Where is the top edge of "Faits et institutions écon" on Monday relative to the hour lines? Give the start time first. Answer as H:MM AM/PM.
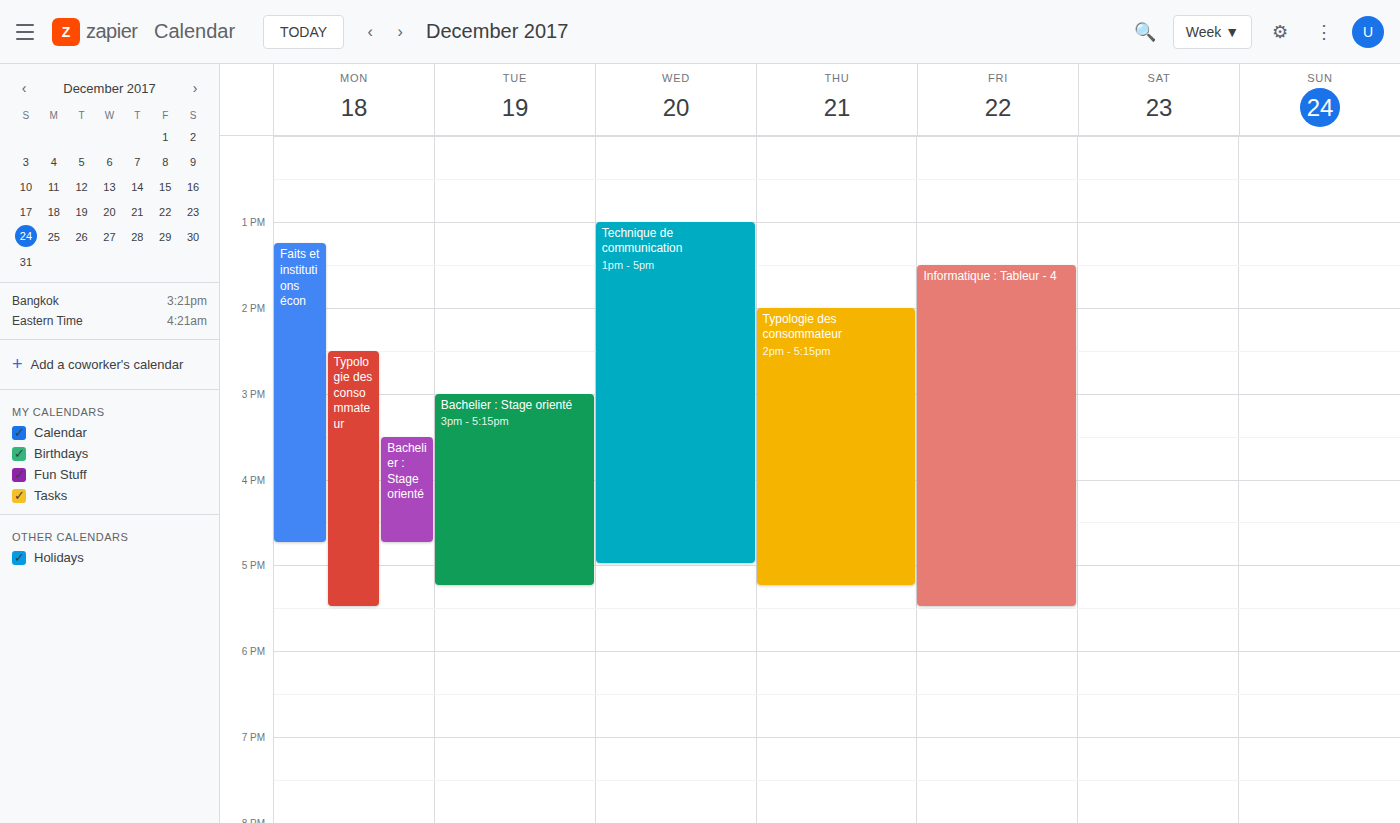
1:15 PM -- neither: a quarter of the way from the 1 PM line to the 2 PM line.